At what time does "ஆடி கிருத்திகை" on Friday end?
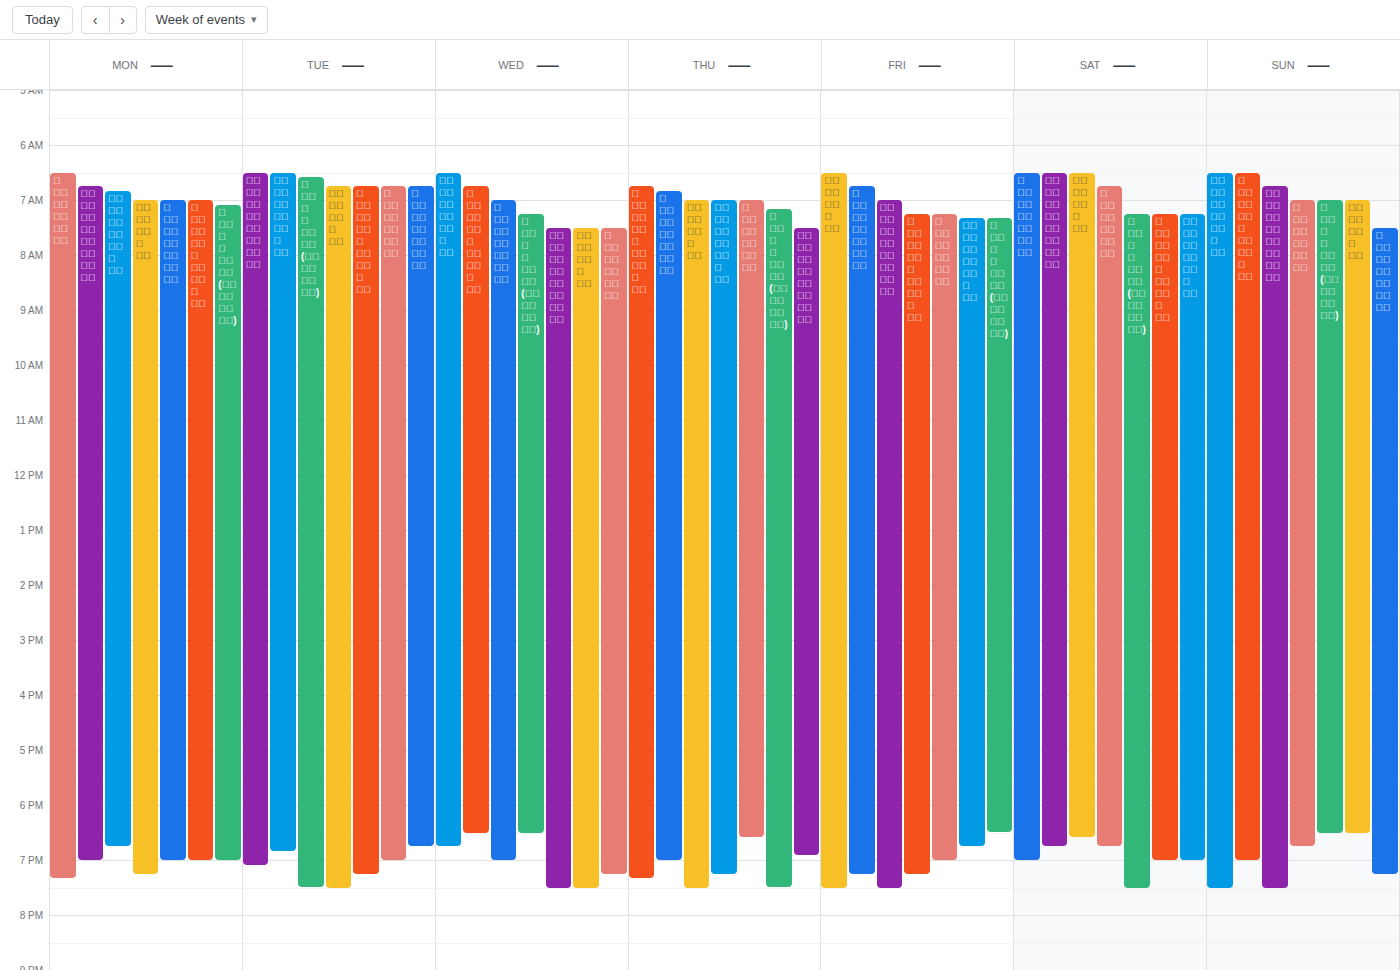
7:15 PM